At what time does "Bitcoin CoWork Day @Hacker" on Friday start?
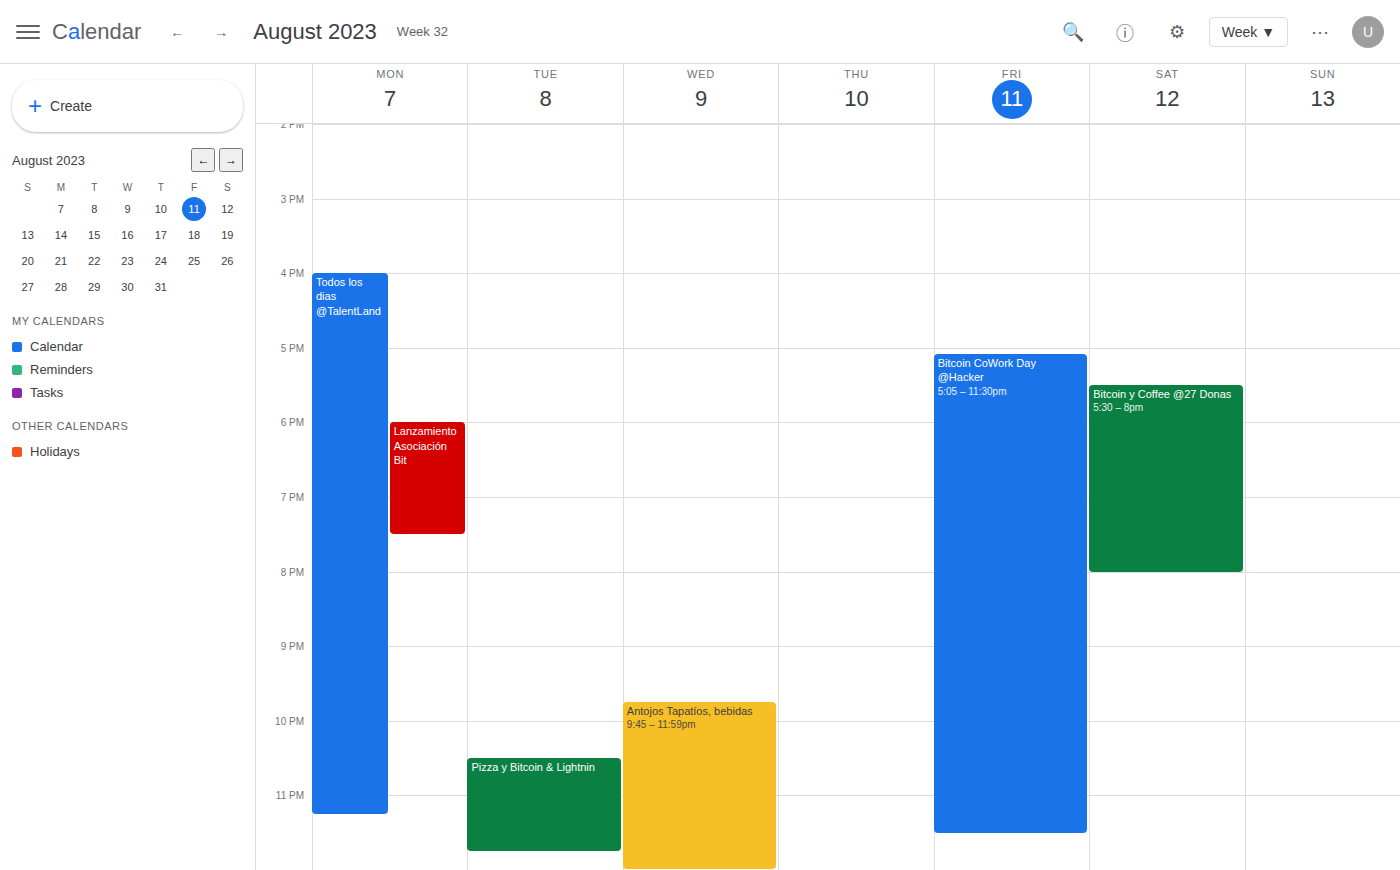
5:05 PM